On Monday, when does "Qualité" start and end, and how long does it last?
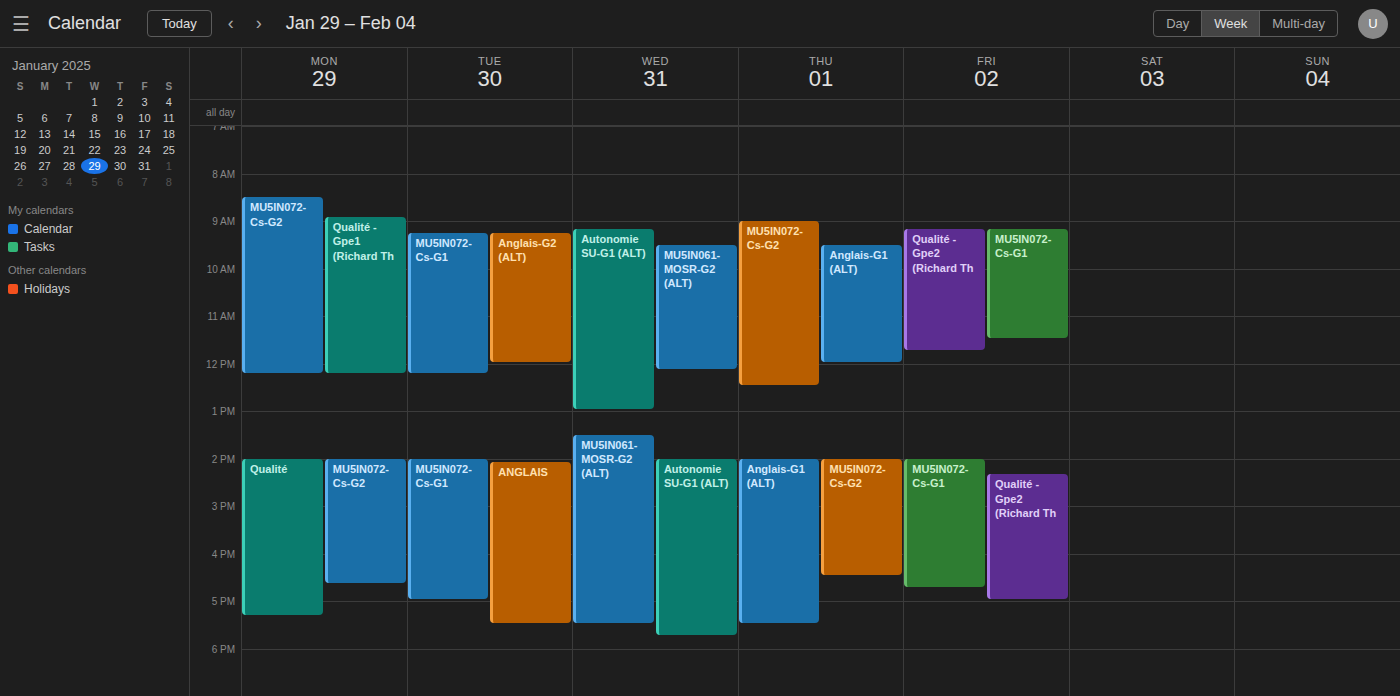
2:00 PM to 5:20 PM, 3 hours 20 minutes